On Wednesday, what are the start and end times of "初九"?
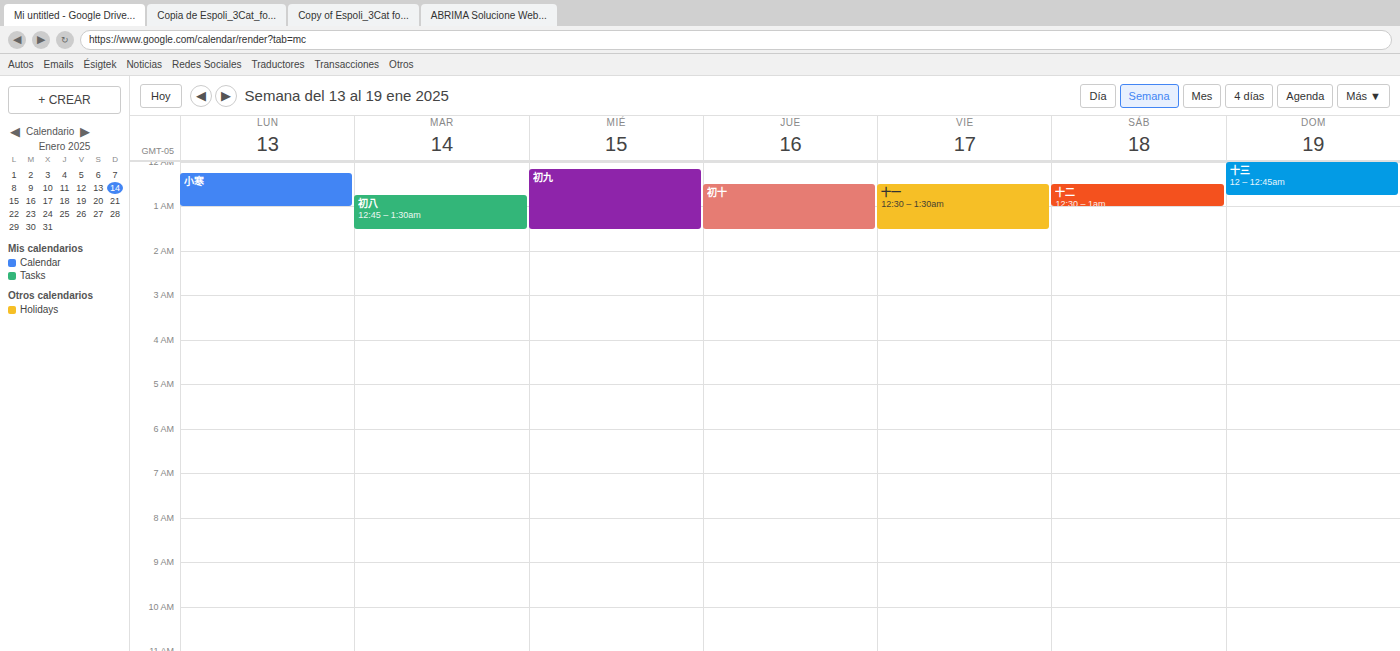
12:10 AM to 1:30 AM